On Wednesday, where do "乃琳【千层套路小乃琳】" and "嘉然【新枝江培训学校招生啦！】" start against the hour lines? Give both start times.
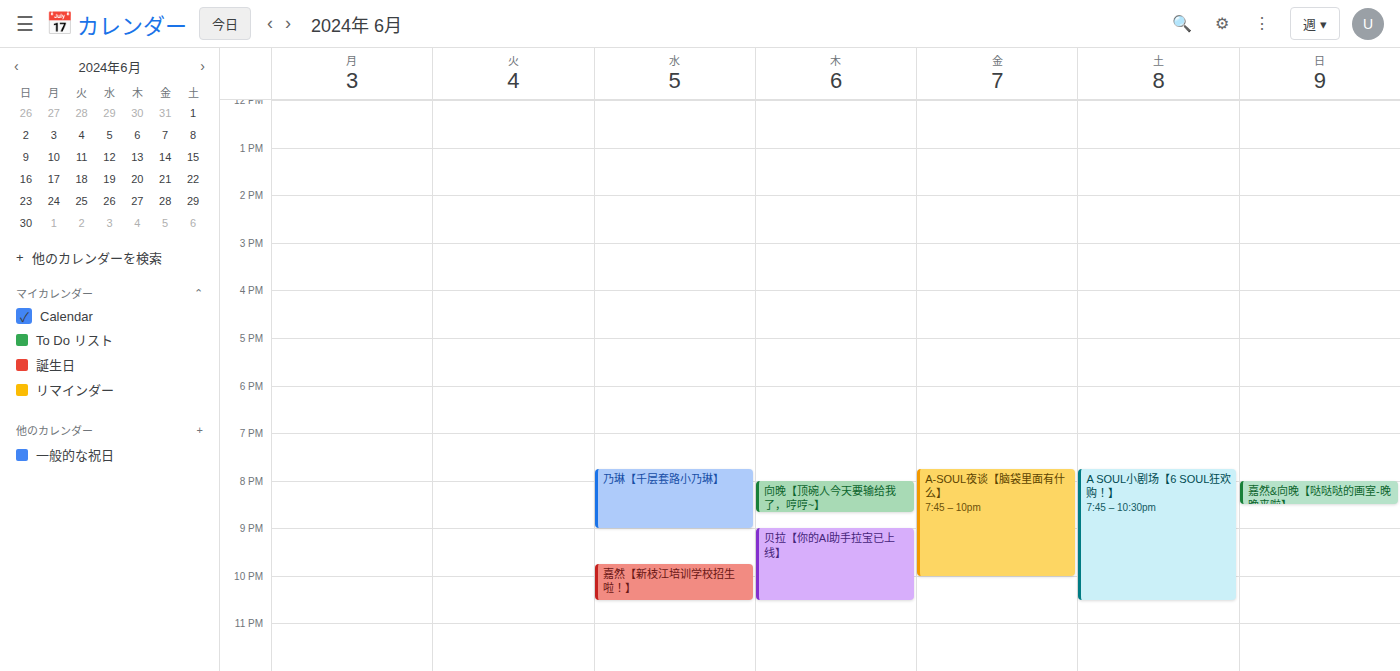
"乃琳【千层套路小乃琳】": 19:45, neither: three quarters of the way from the 19:00 line to the 20:00 line. "嘉然【新枝江培训学校招生啦！】": 21:45, neither: three quarters of the way from the 21:00 line to the 22:00 line.